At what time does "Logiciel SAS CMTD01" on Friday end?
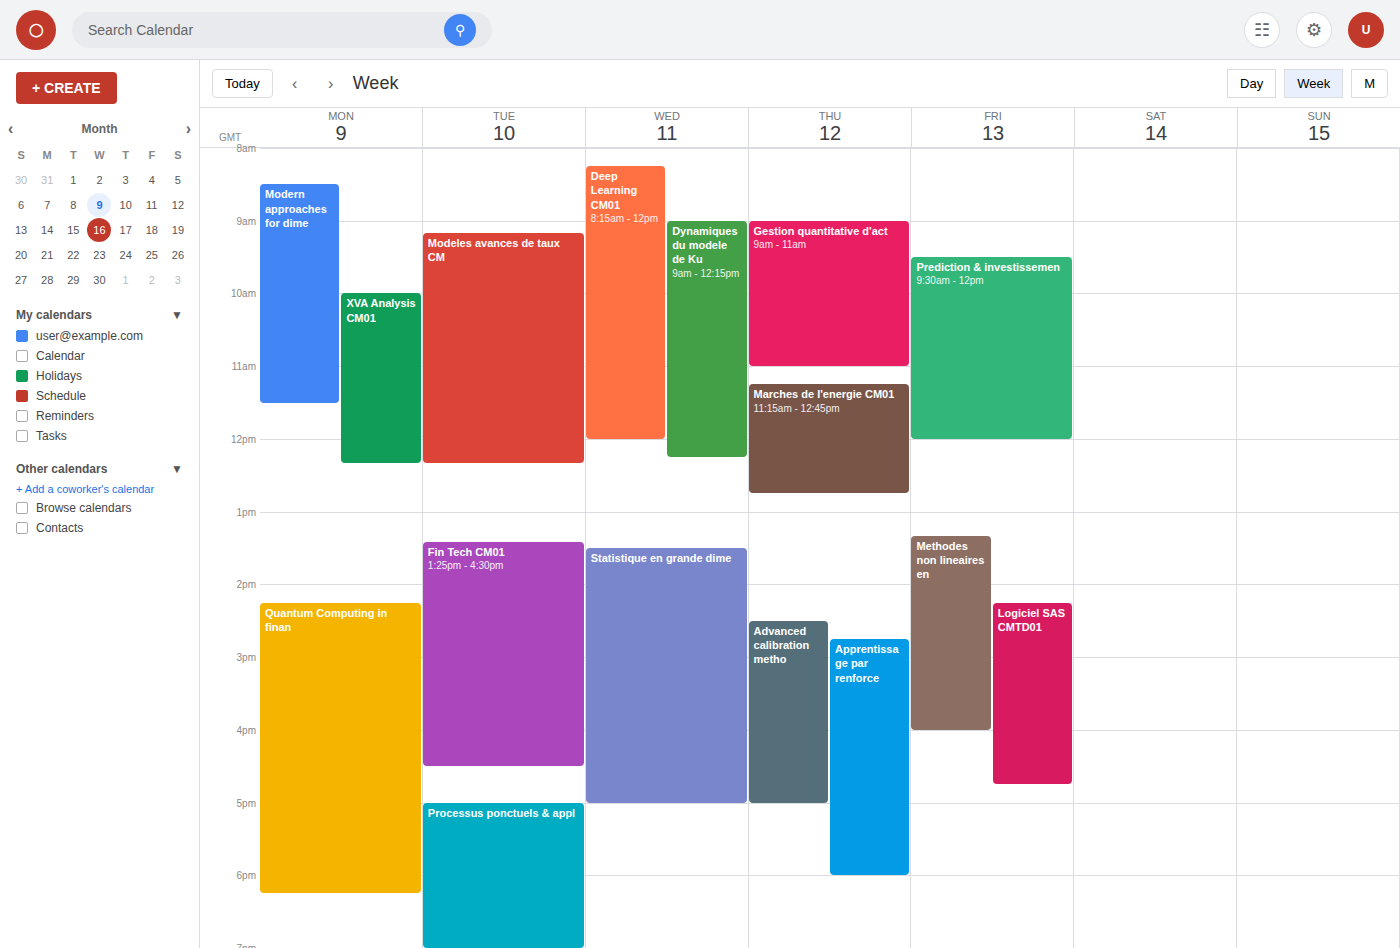
16:45